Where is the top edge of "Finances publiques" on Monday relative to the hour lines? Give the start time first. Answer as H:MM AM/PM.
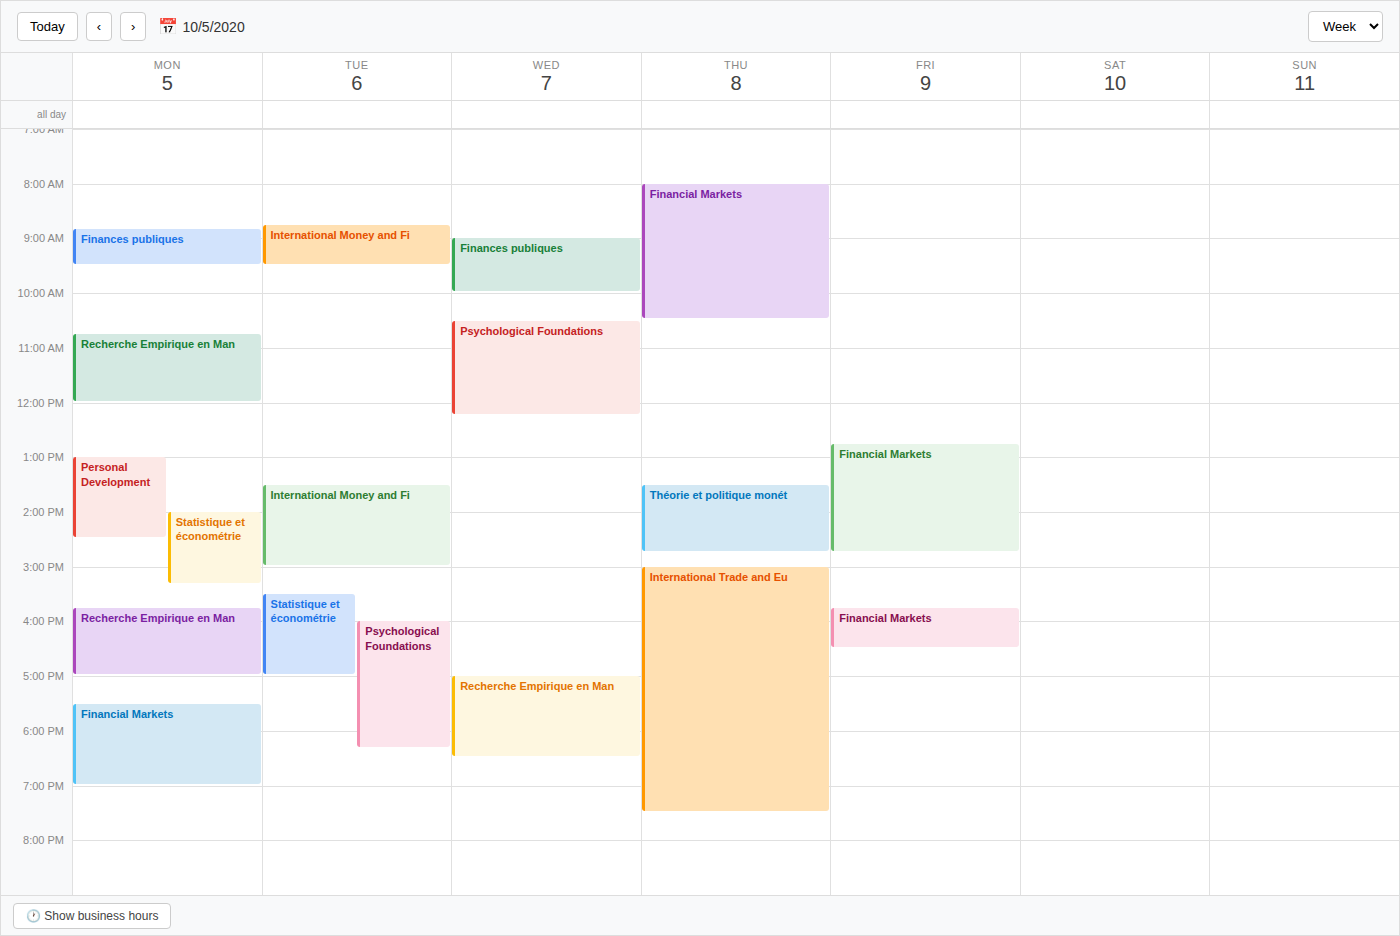
8:50 AM -- neither: 50 minutes below the 8 AM line and 10 minutes above the 9 AM line.